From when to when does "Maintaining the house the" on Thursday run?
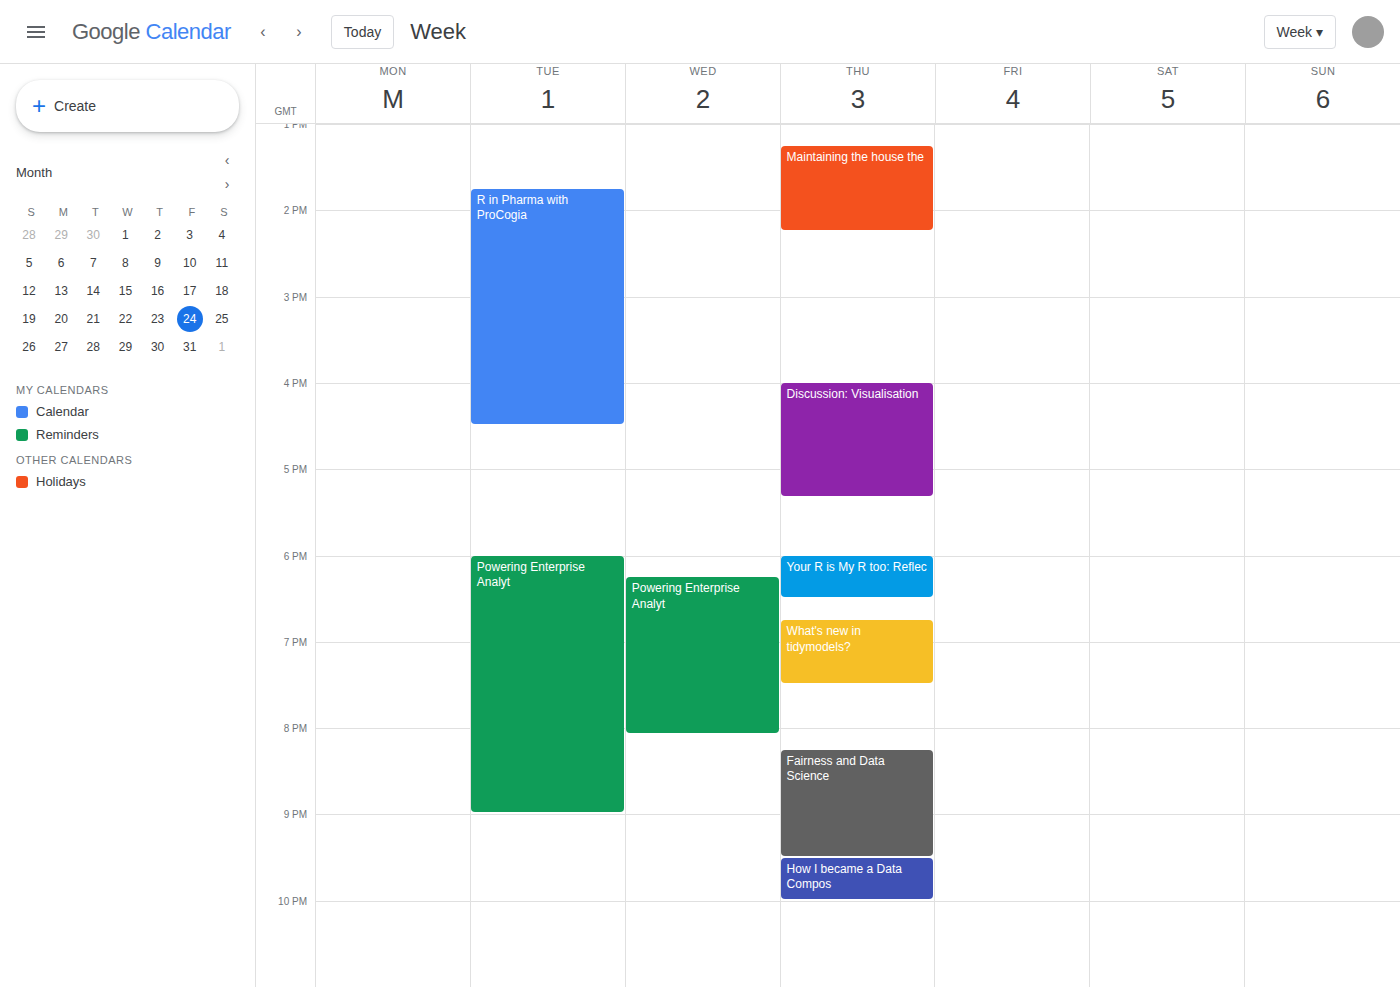
1:15 PM to 2:15 PM